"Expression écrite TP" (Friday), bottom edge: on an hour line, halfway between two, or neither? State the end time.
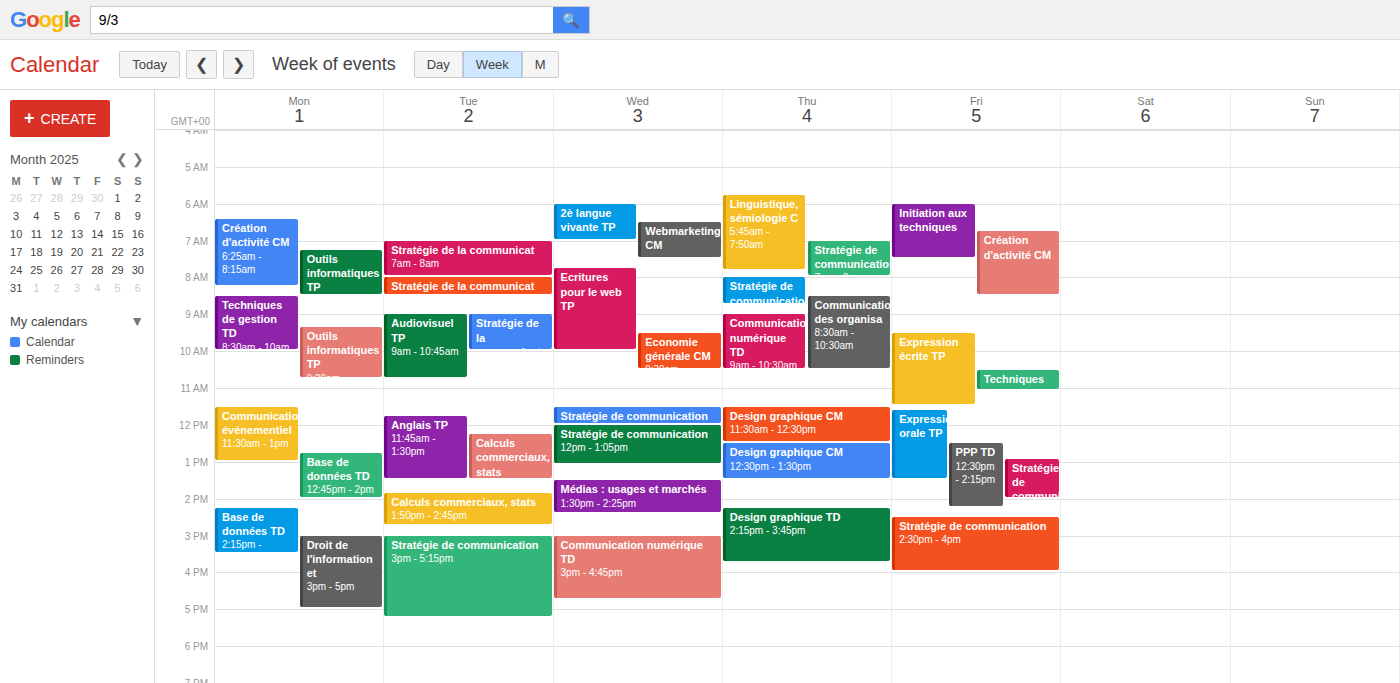
11:30 AM -- halfway between the 11 AM and 12 PM lines.